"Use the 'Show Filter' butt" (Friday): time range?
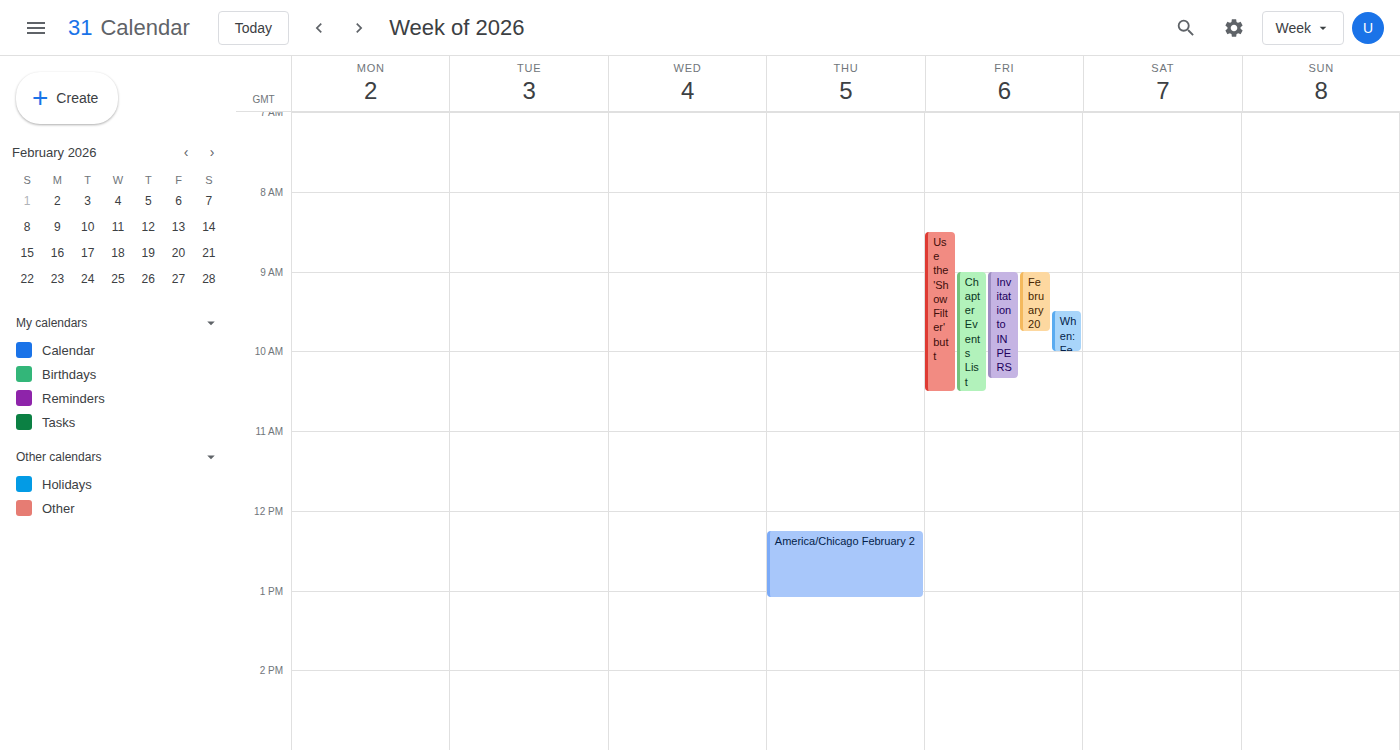
8:30 AM to 10:30 AM